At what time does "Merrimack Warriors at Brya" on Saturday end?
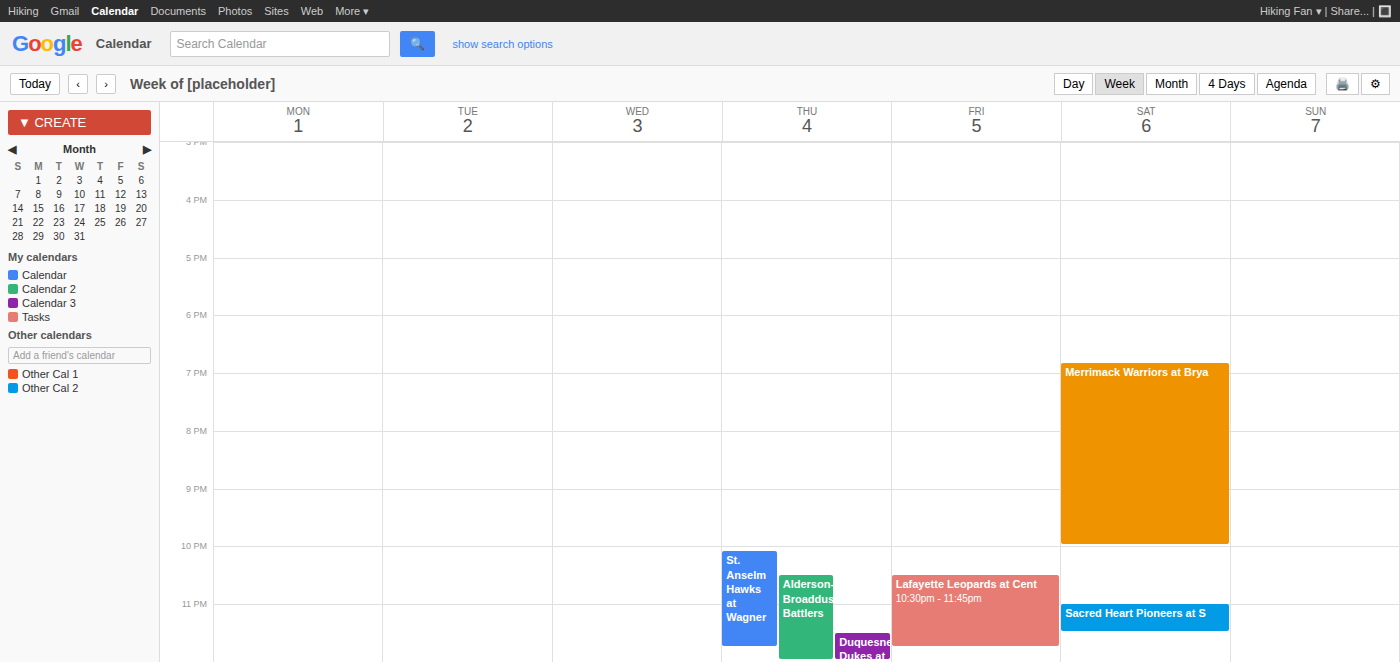
10:00 PM